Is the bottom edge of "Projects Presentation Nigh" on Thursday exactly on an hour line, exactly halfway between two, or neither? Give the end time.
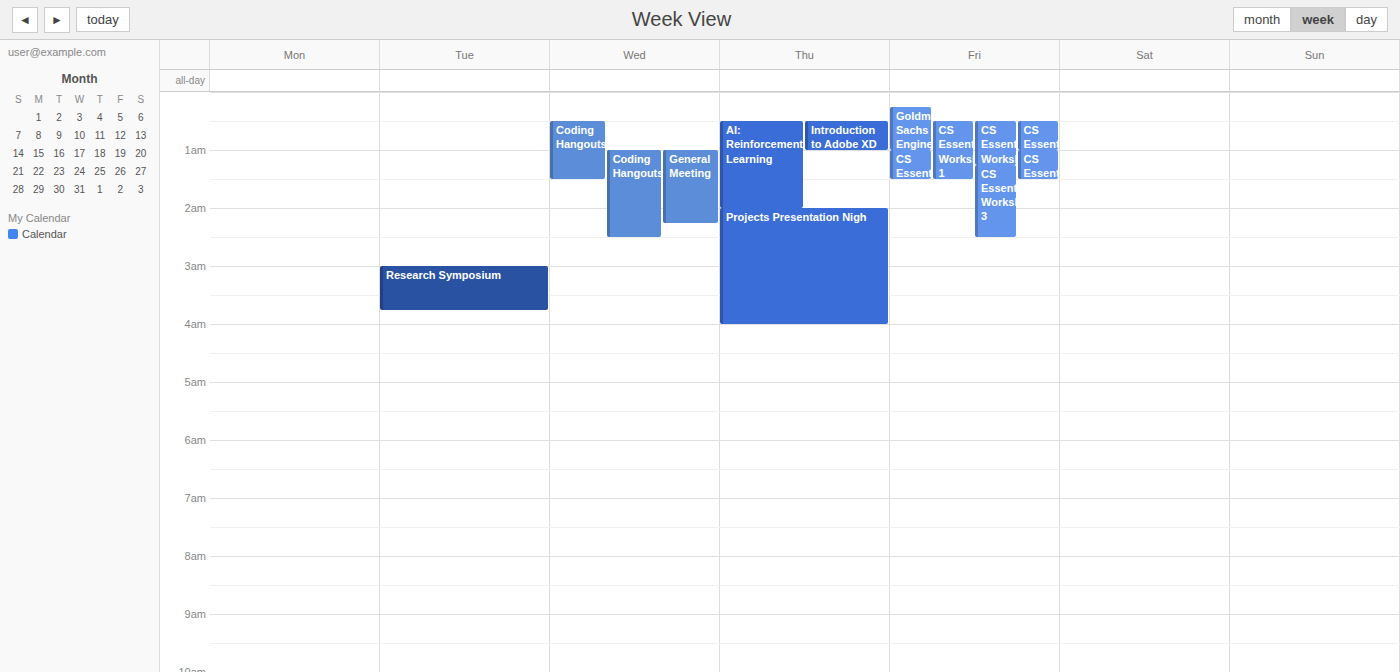
4:00 AM -- exactly on the 4 AM line.